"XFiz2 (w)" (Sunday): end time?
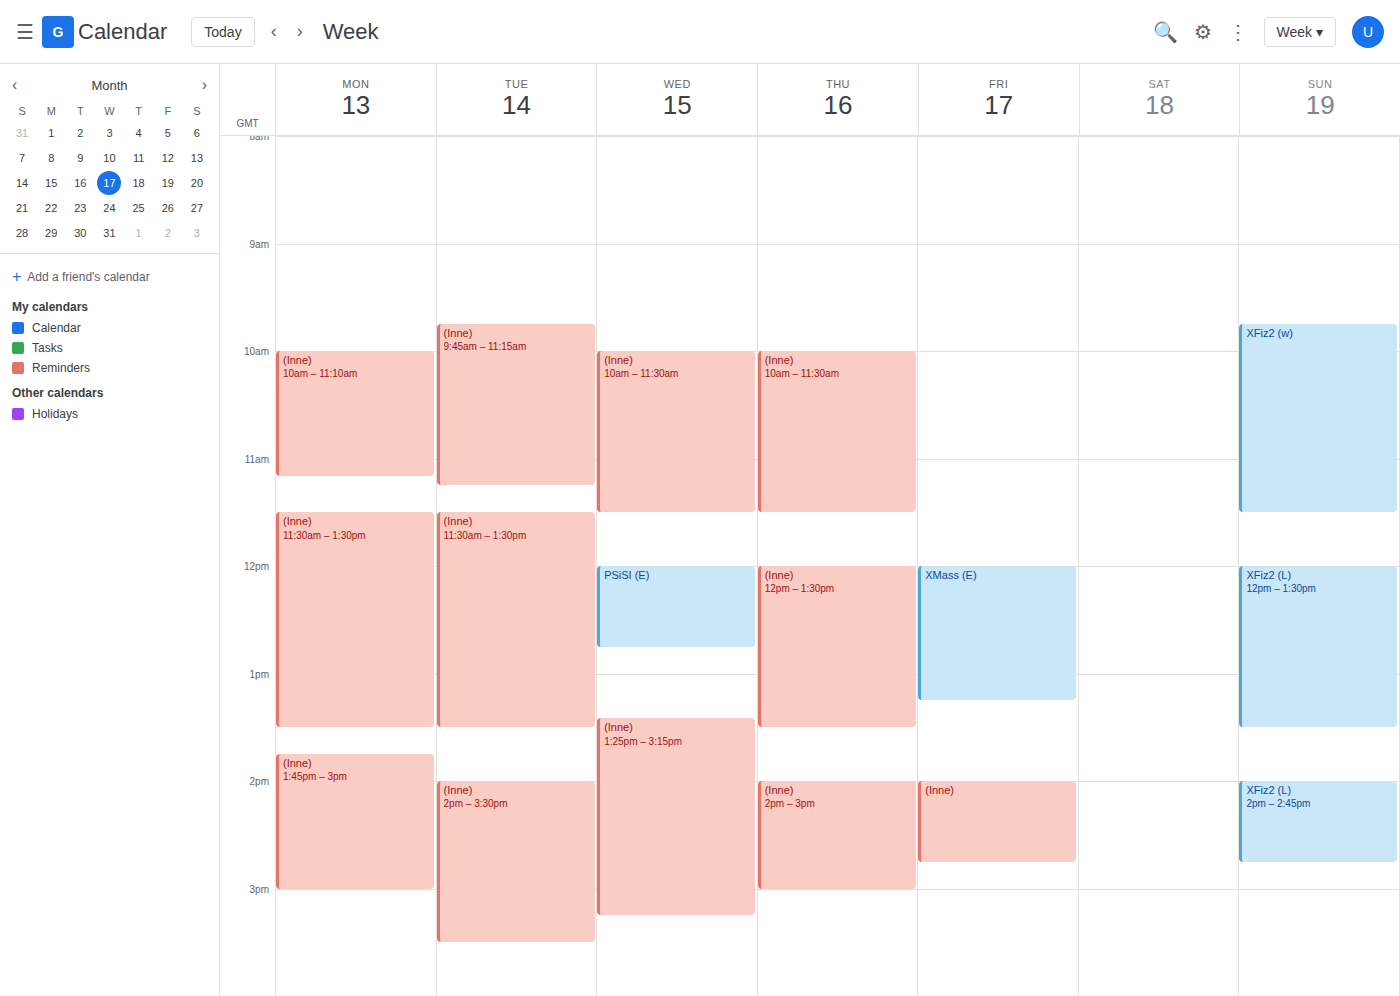
11:30 AM